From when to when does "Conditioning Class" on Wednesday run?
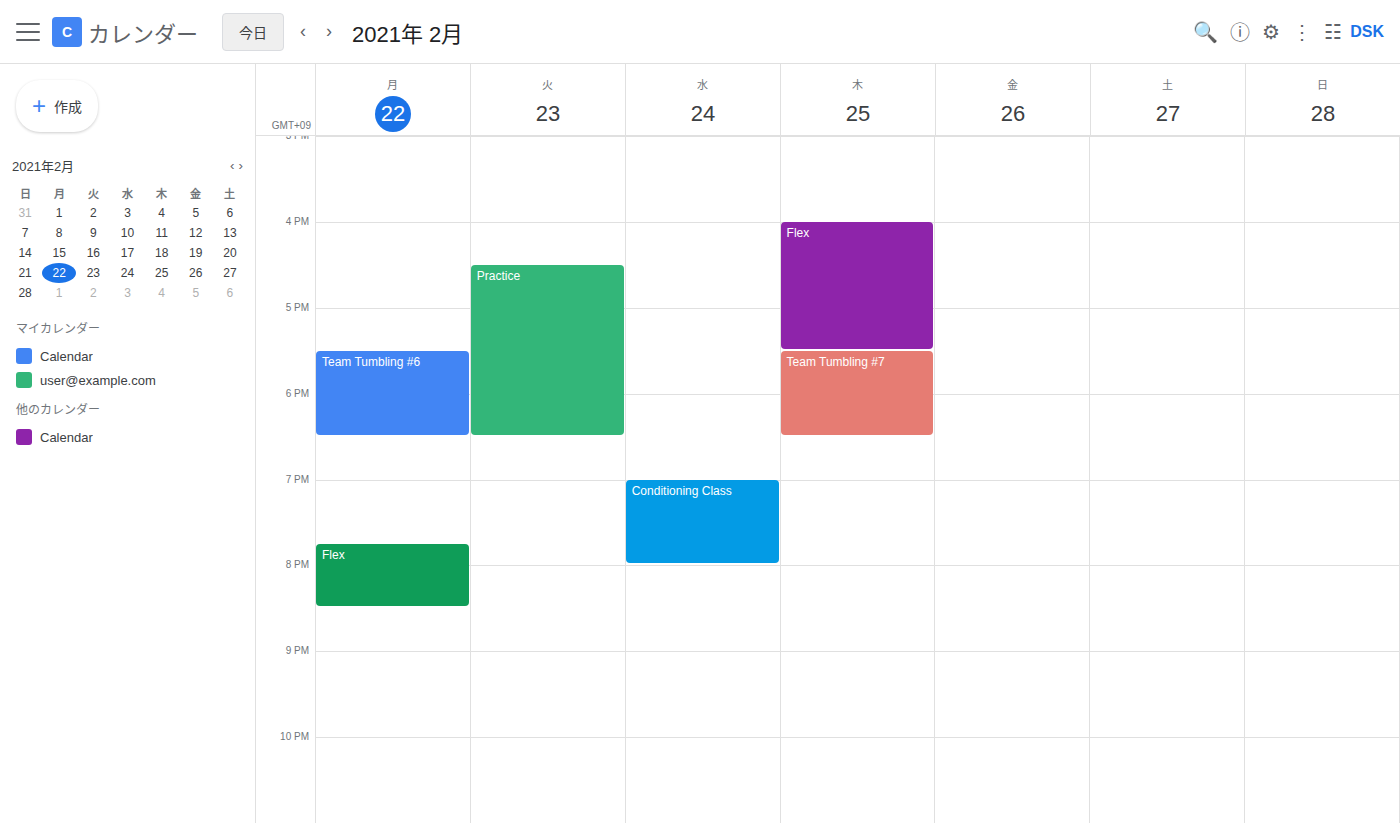
19:00 to 20:00